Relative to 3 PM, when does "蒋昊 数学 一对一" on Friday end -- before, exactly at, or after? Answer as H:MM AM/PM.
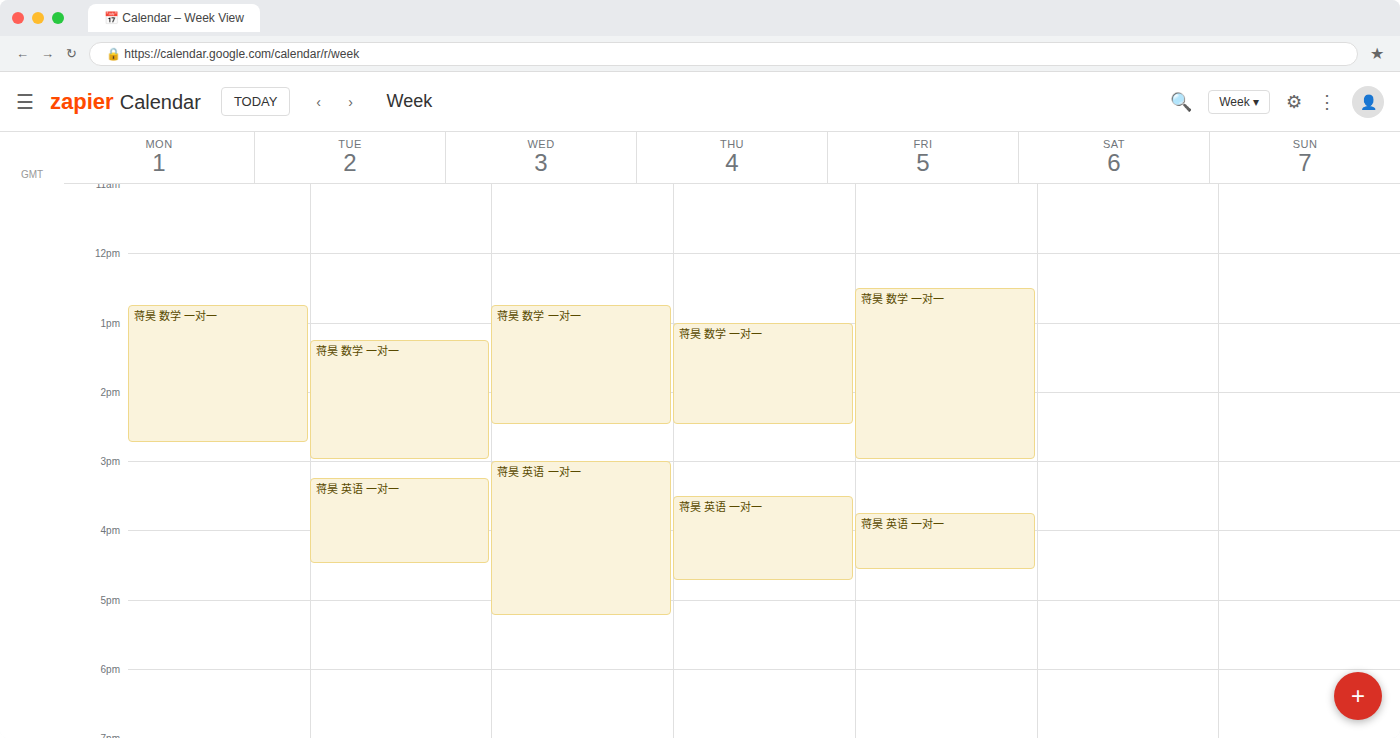
3:00 PM -- exactly at 3 PM, on the 3 PM line.